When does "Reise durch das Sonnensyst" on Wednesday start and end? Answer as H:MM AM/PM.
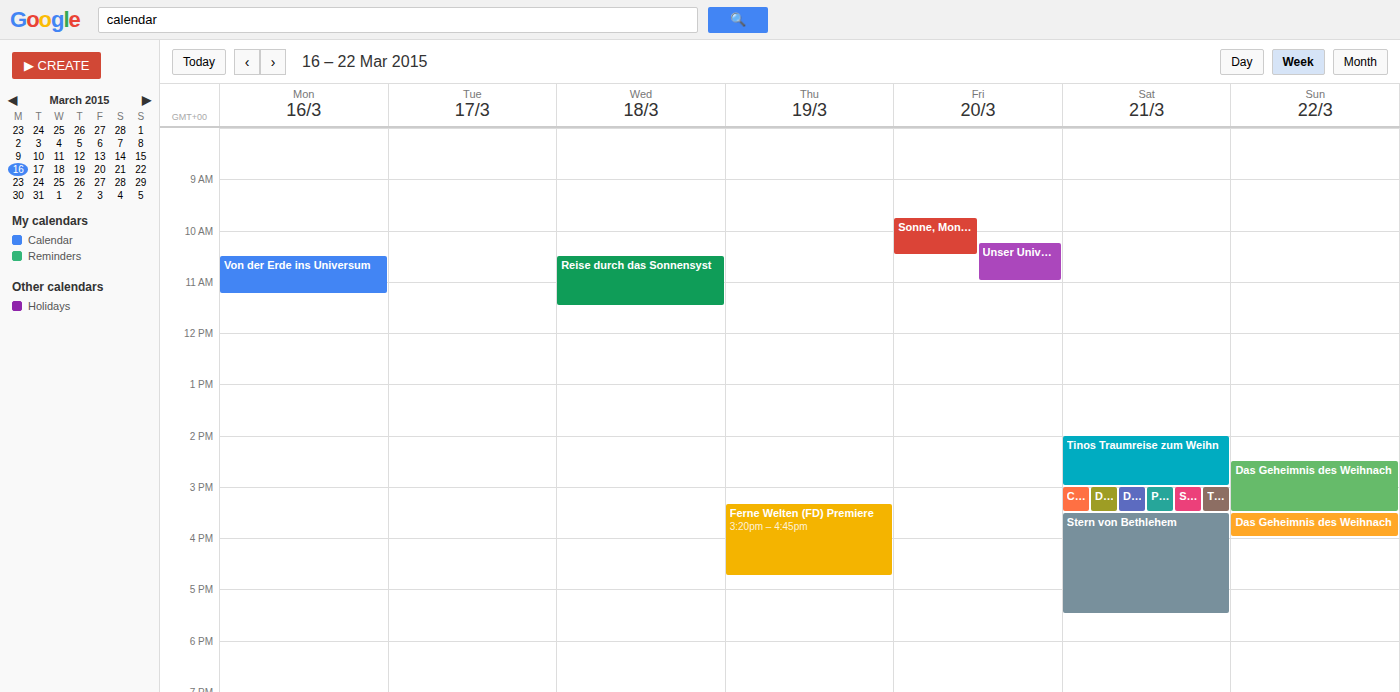
10:30 AM to 11:30 AM